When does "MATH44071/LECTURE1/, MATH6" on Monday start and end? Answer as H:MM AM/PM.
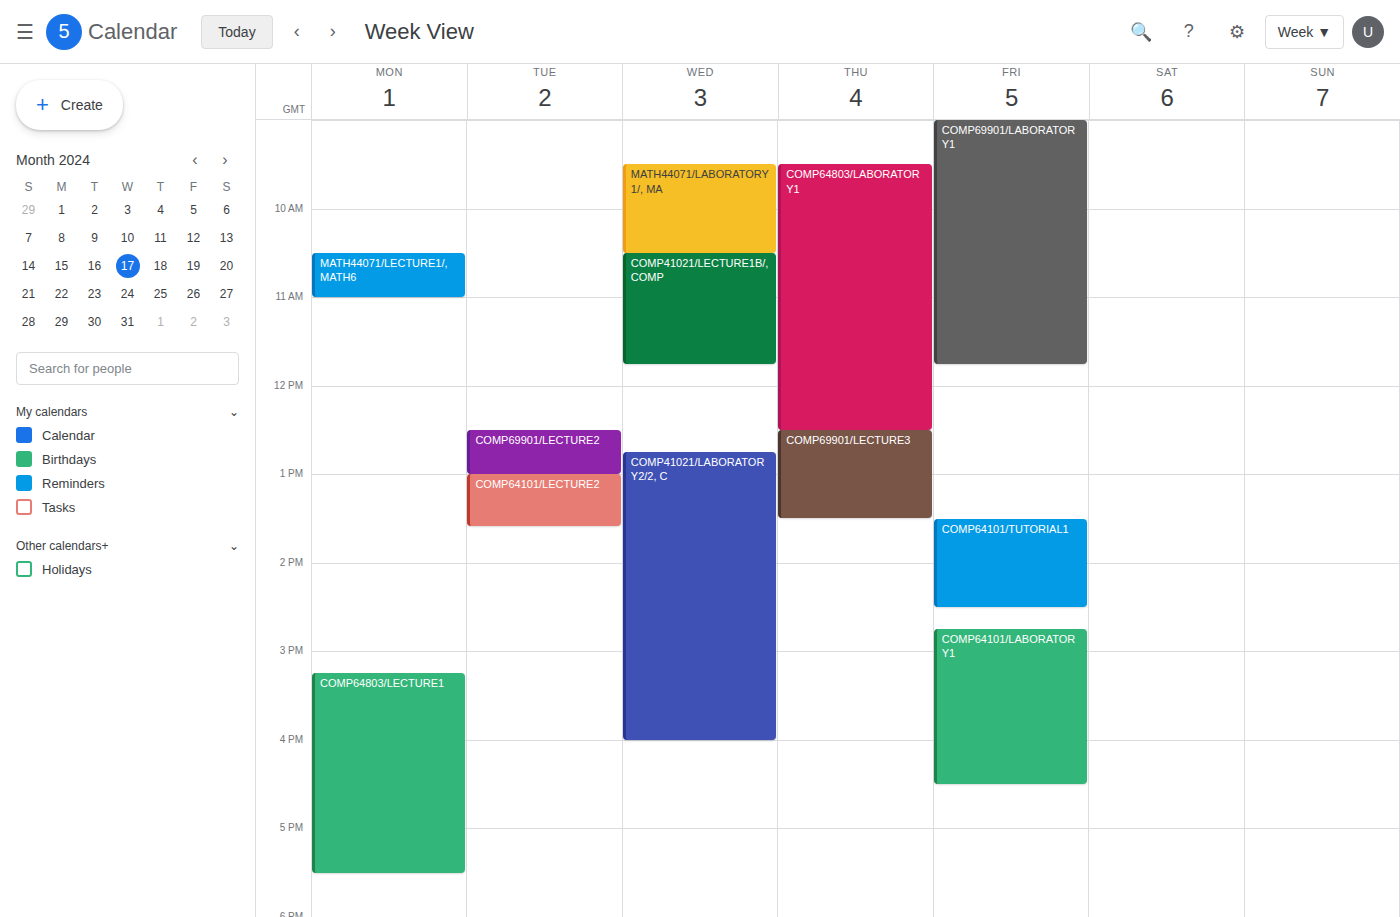
10:30 AM to 11:00 AM